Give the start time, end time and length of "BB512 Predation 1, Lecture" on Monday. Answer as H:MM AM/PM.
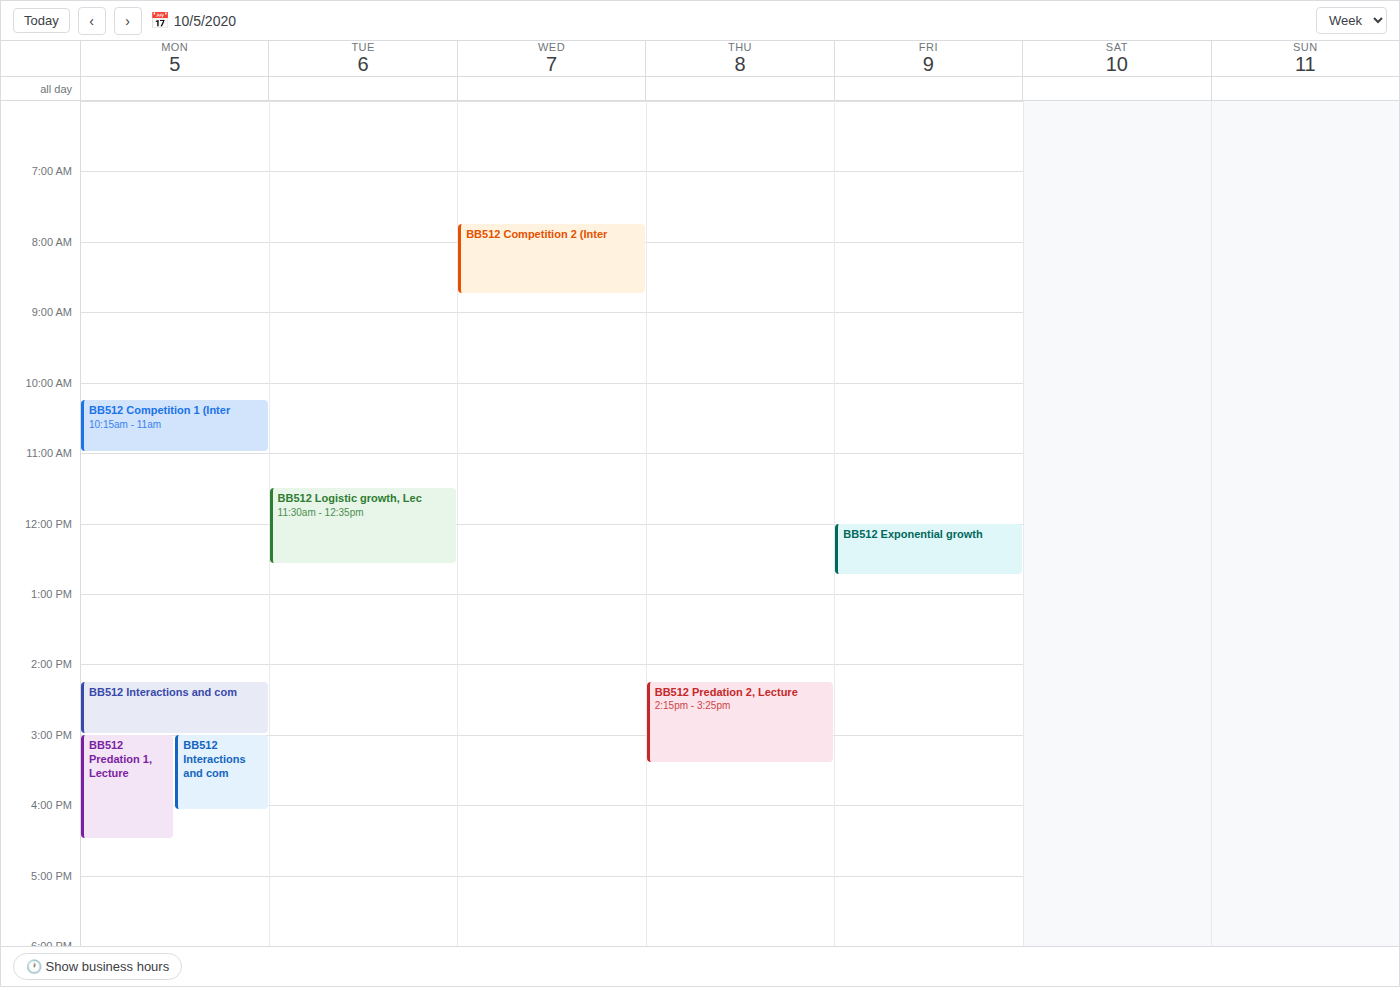
3:00 PM to 4:30 PM, 1 hour 30 minutes